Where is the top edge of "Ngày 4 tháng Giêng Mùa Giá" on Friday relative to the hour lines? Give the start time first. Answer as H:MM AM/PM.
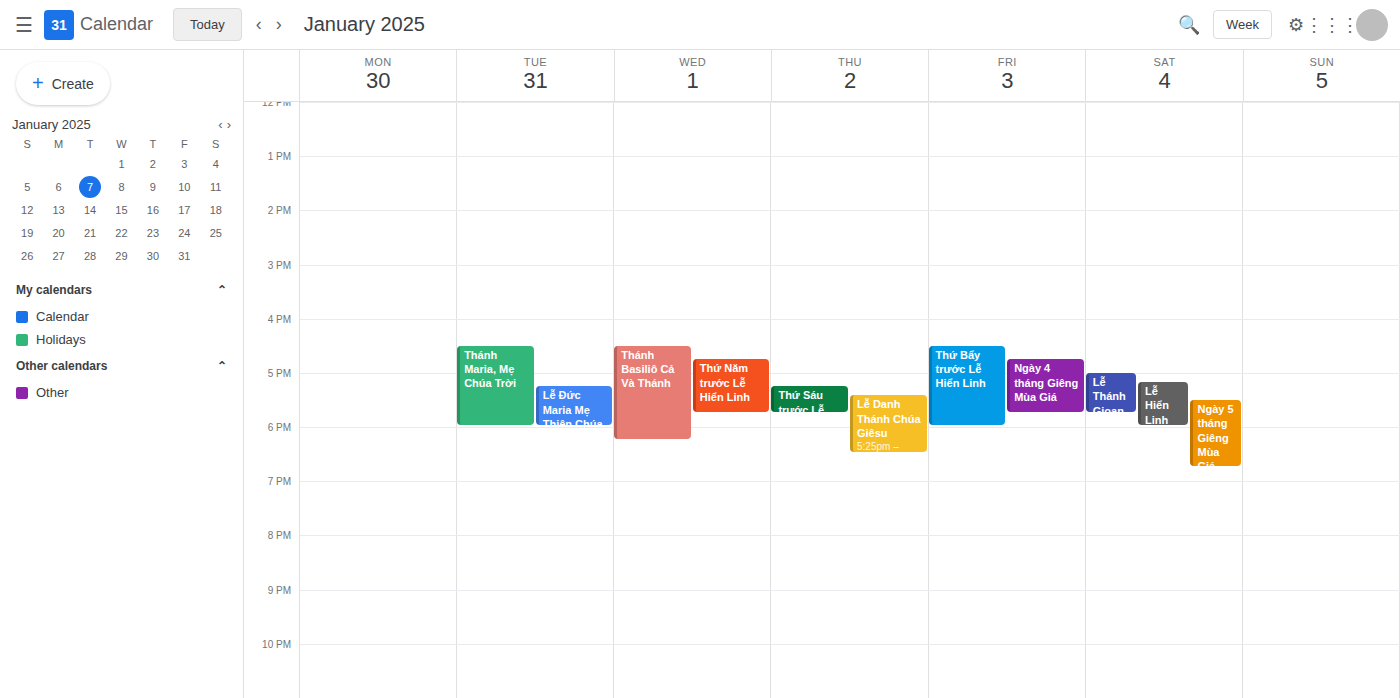
4:45 PM -- neither: three quarters of the way from the 4 PM line to the 5 PM line.